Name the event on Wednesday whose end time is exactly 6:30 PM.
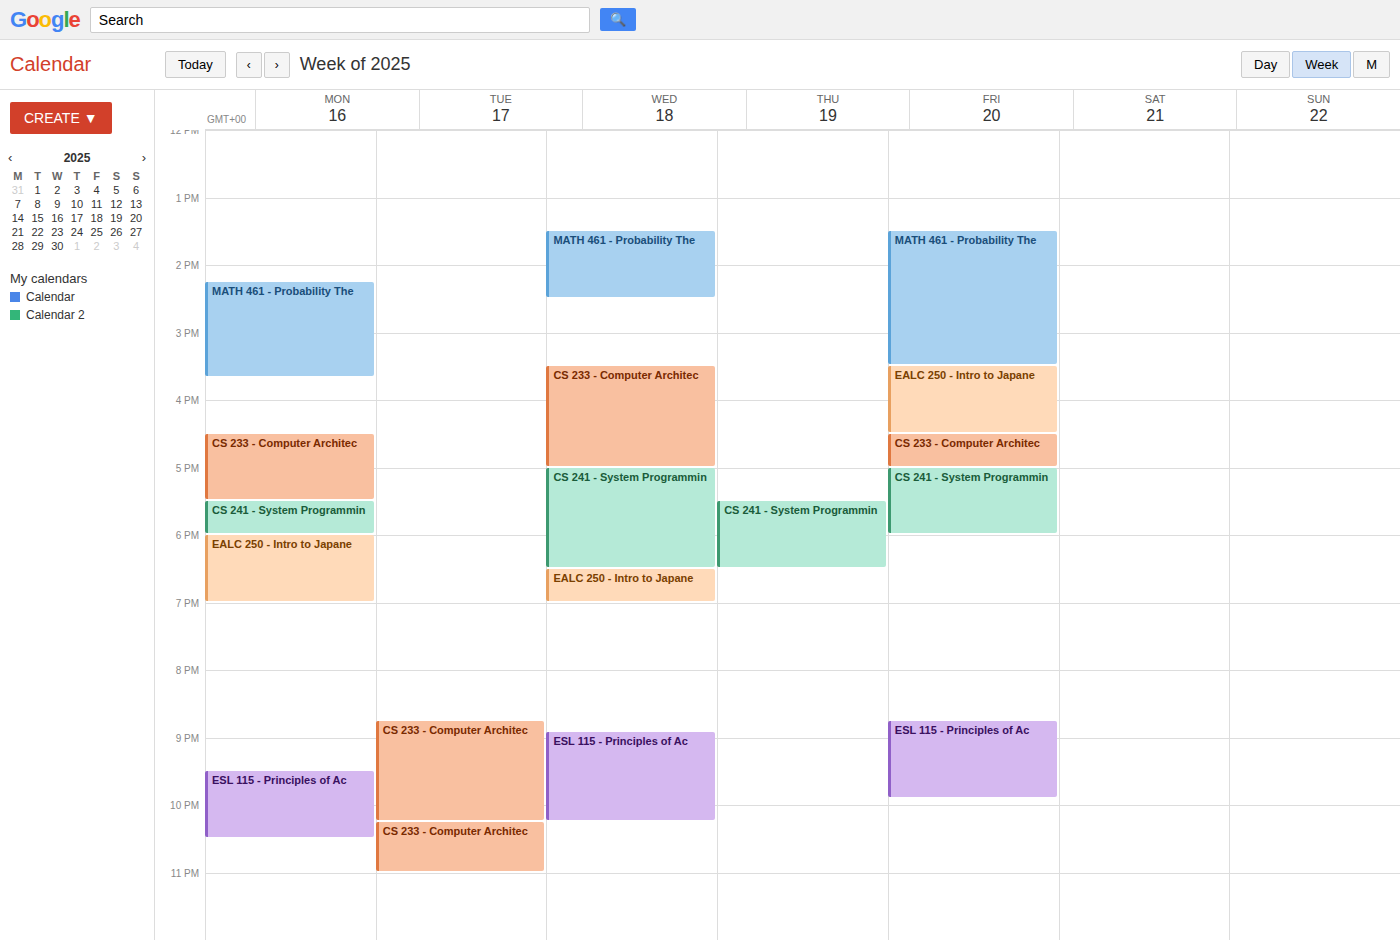
"CS 241 - System Programmin"